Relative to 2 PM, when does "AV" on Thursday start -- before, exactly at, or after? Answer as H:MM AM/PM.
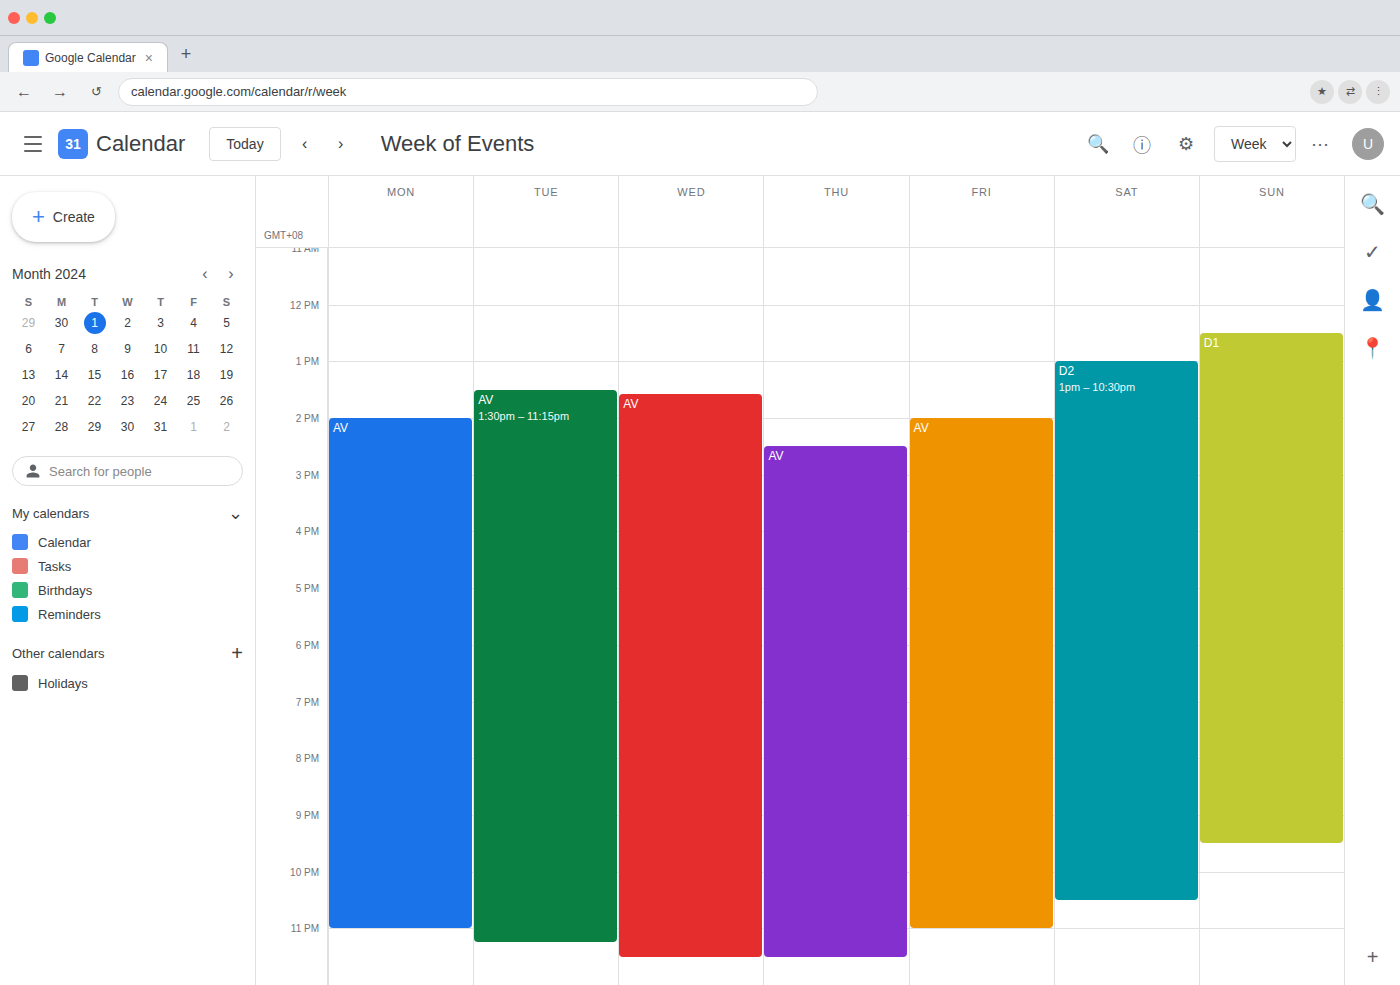
2:30 PM -- after 2 PM, 30 minutes below the 2 PM line.